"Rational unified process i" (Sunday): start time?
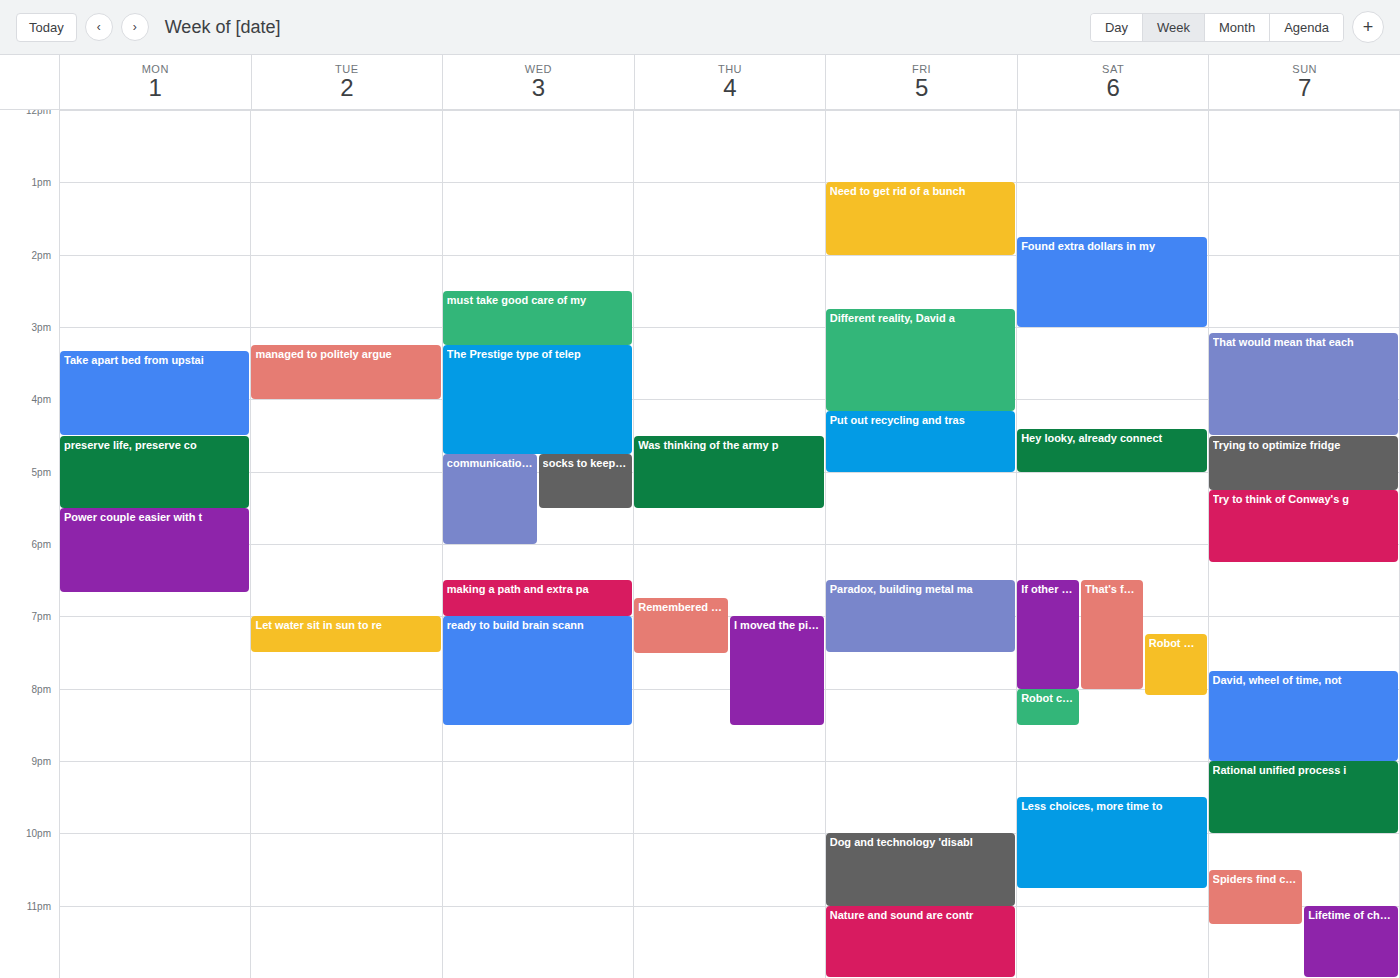
9:00 PM